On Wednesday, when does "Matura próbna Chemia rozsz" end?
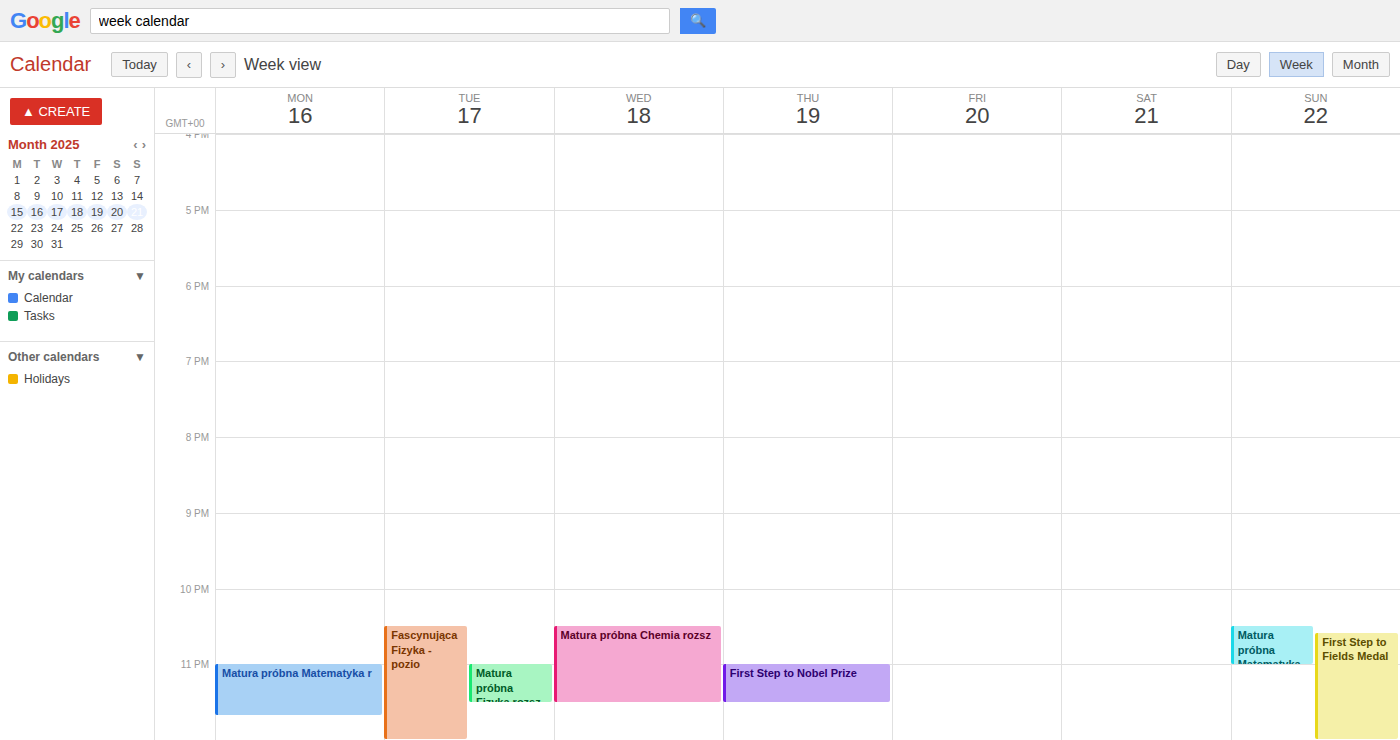
11:30 PM